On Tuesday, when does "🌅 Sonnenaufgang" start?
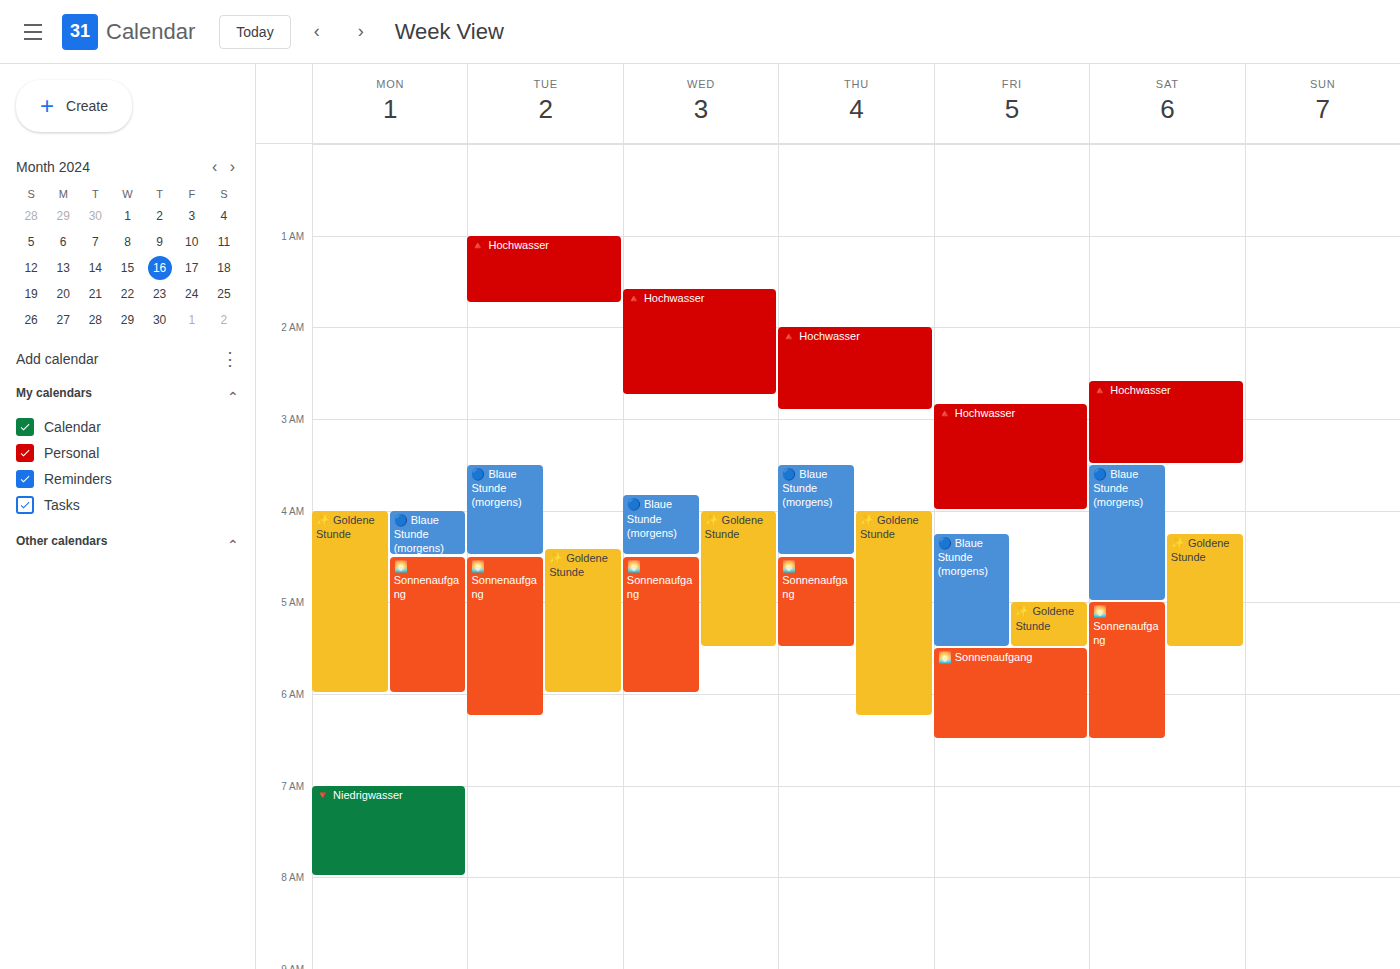
4:30 AM